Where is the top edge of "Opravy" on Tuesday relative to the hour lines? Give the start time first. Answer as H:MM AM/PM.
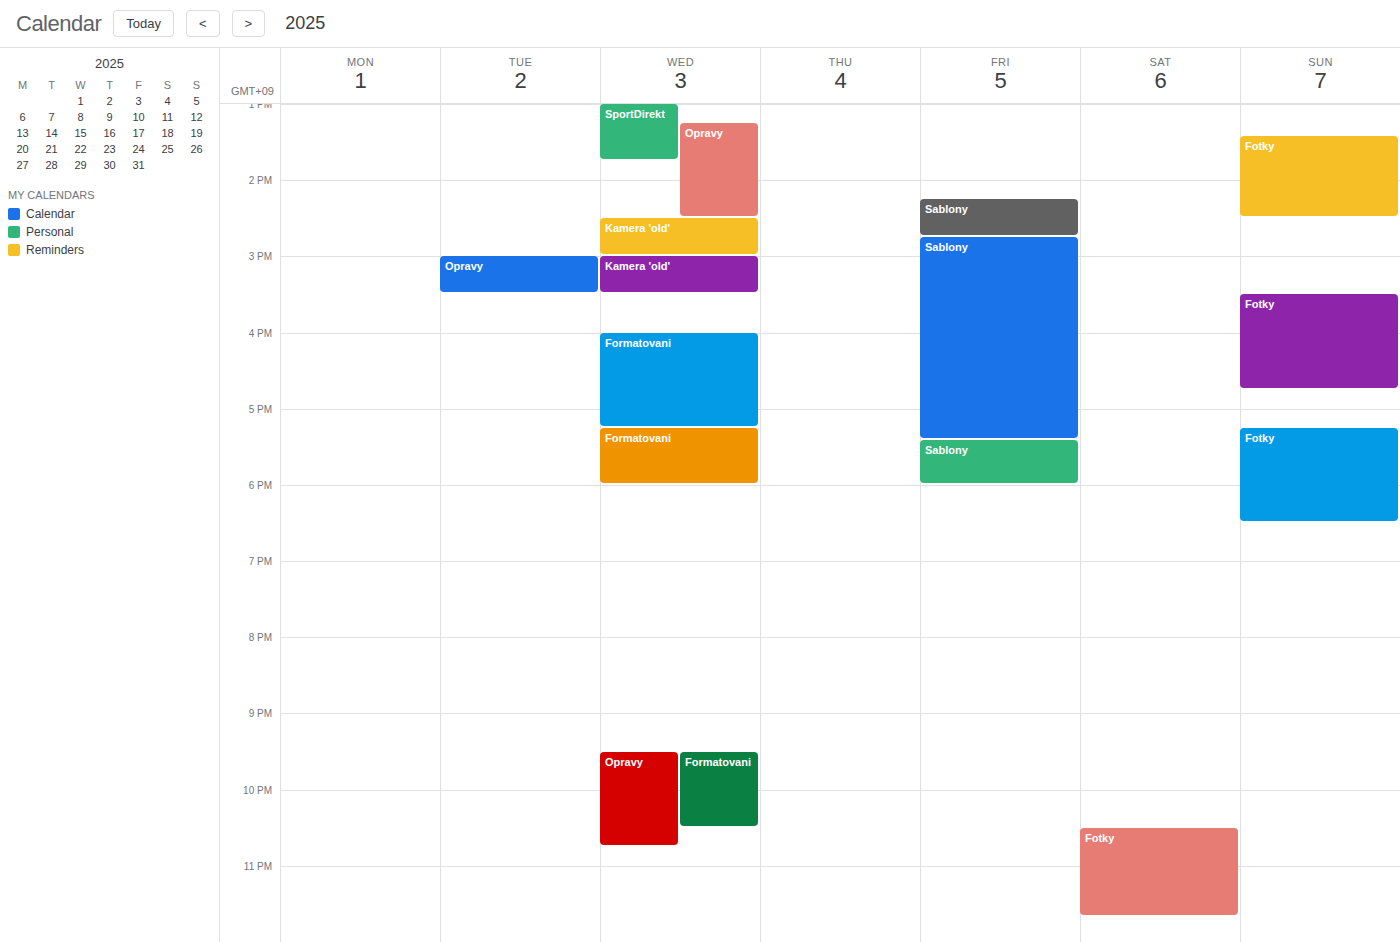
3:00 PM -- exactly on the 3 PM line.